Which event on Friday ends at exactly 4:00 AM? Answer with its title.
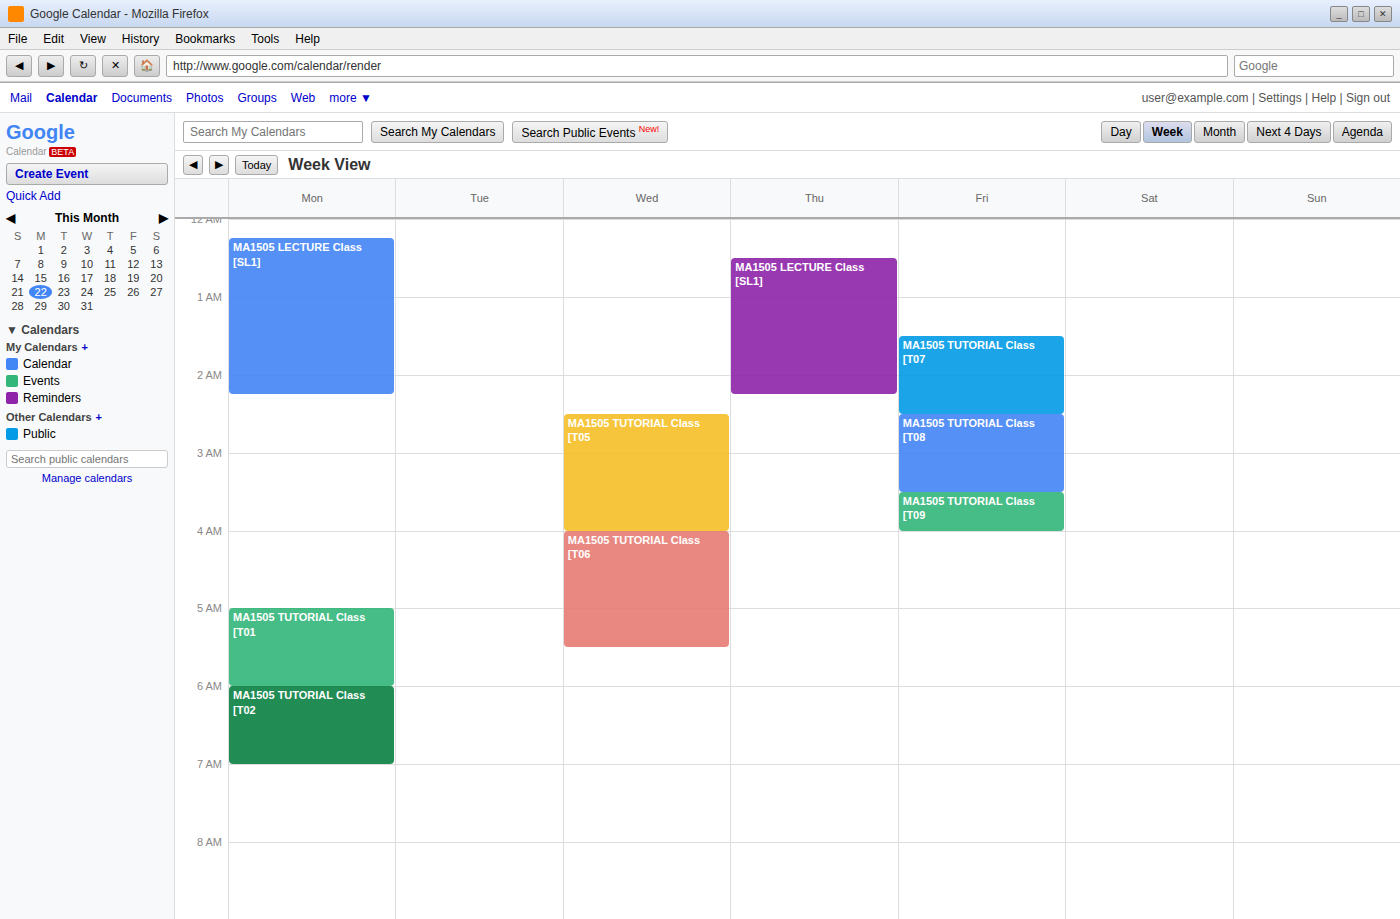
"MA1505 TUTORIAL Class [T09"